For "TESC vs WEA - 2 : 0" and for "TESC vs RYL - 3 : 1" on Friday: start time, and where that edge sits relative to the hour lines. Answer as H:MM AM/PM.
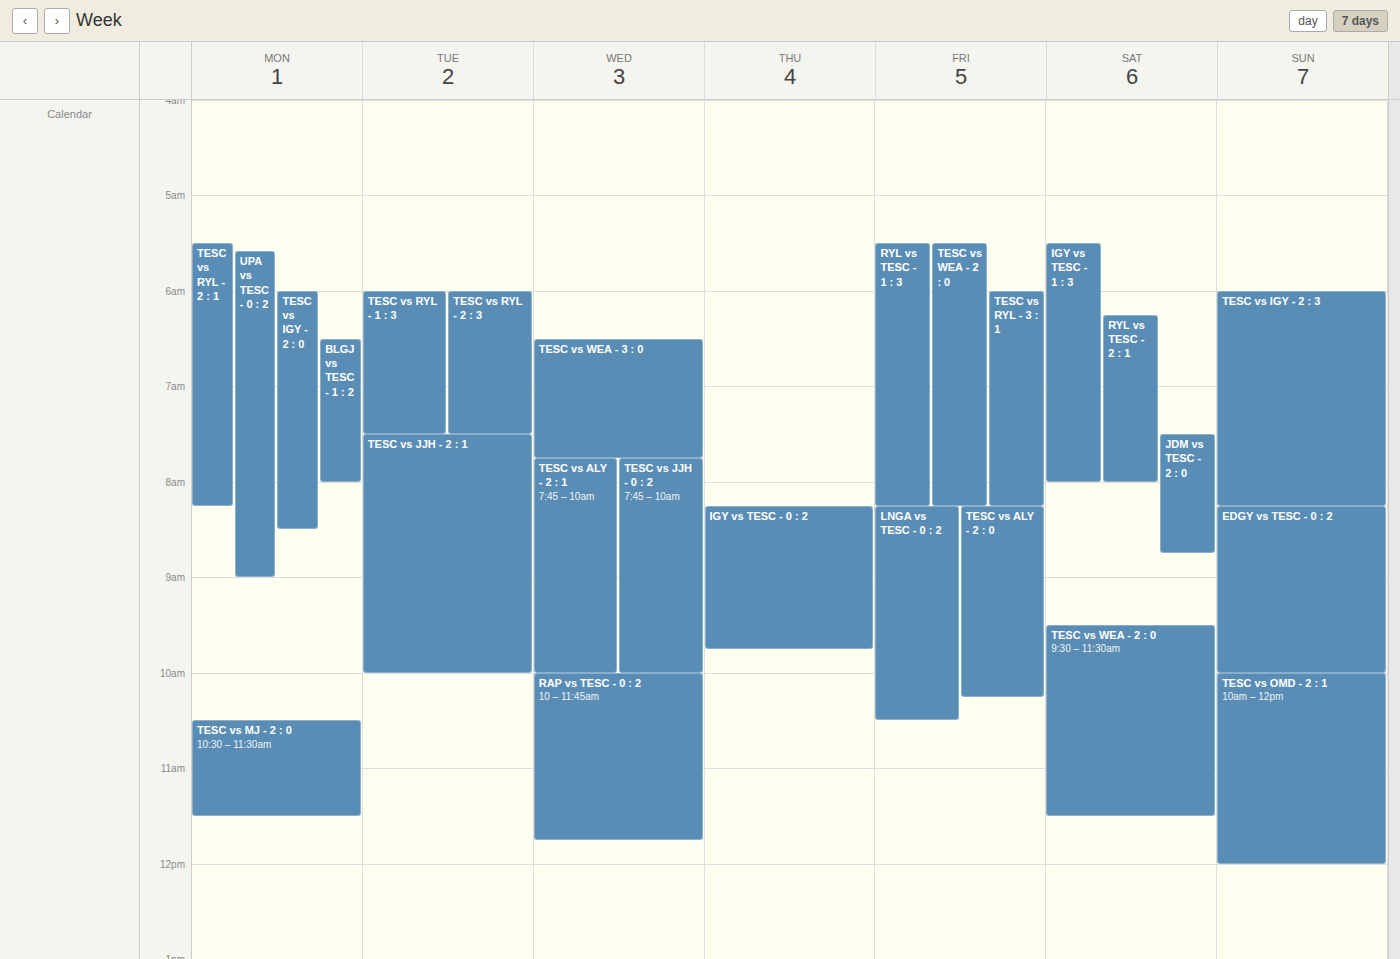
"TESC vs WEA - 2 : 0": 5:30 AM, halfway between the 5 AM and 6 AM lines. "TESC vs RYL - 3 : 1": 6:00 AM, exactly on the 6 AM line.